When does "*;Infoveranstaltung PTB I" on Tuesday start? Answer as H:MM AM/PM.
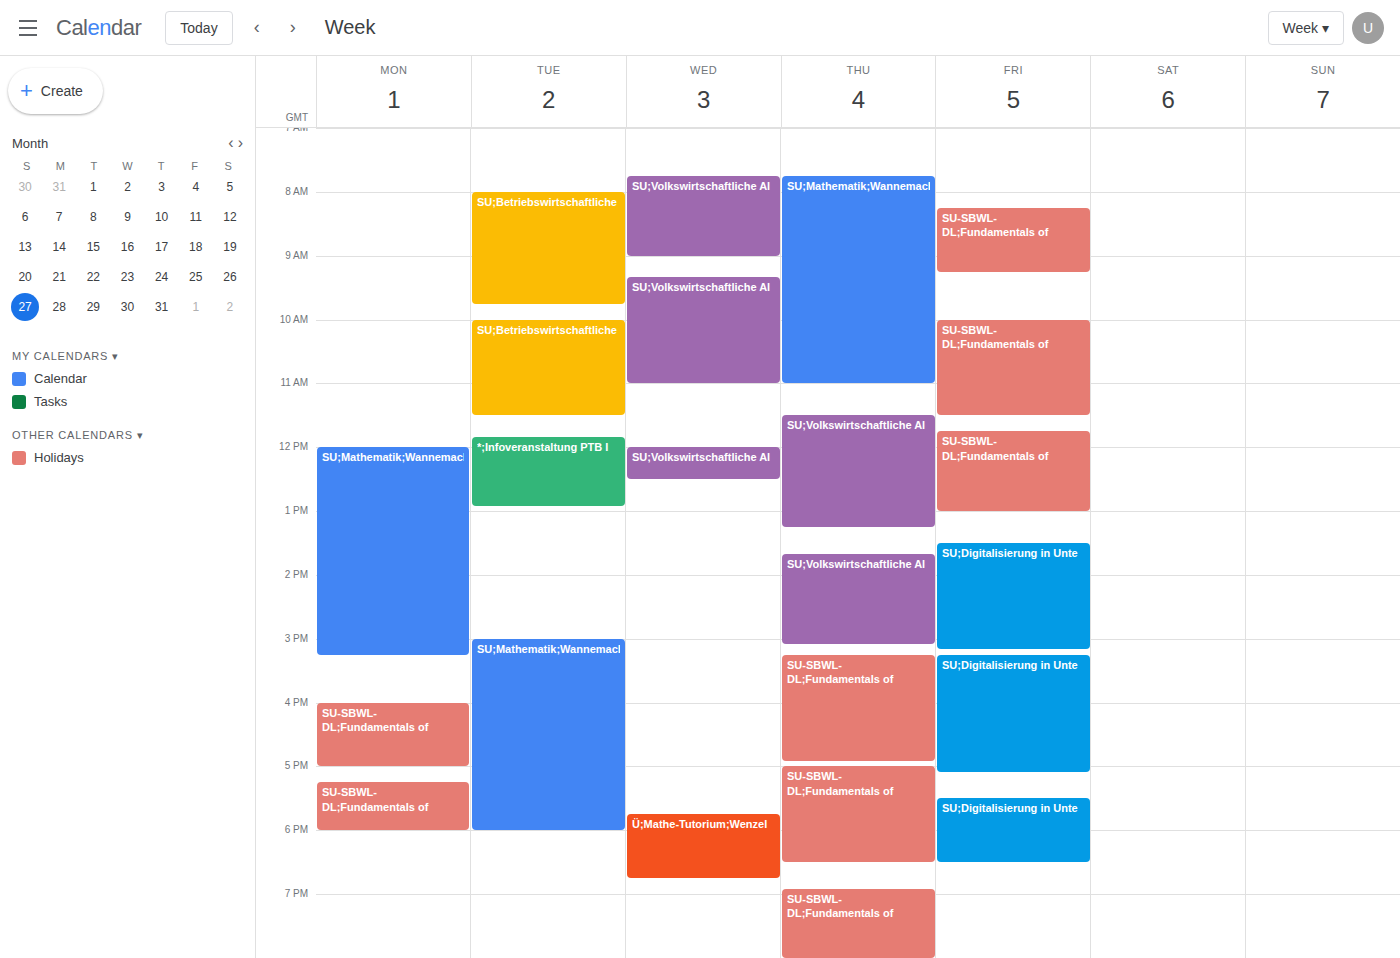
11:50 AM